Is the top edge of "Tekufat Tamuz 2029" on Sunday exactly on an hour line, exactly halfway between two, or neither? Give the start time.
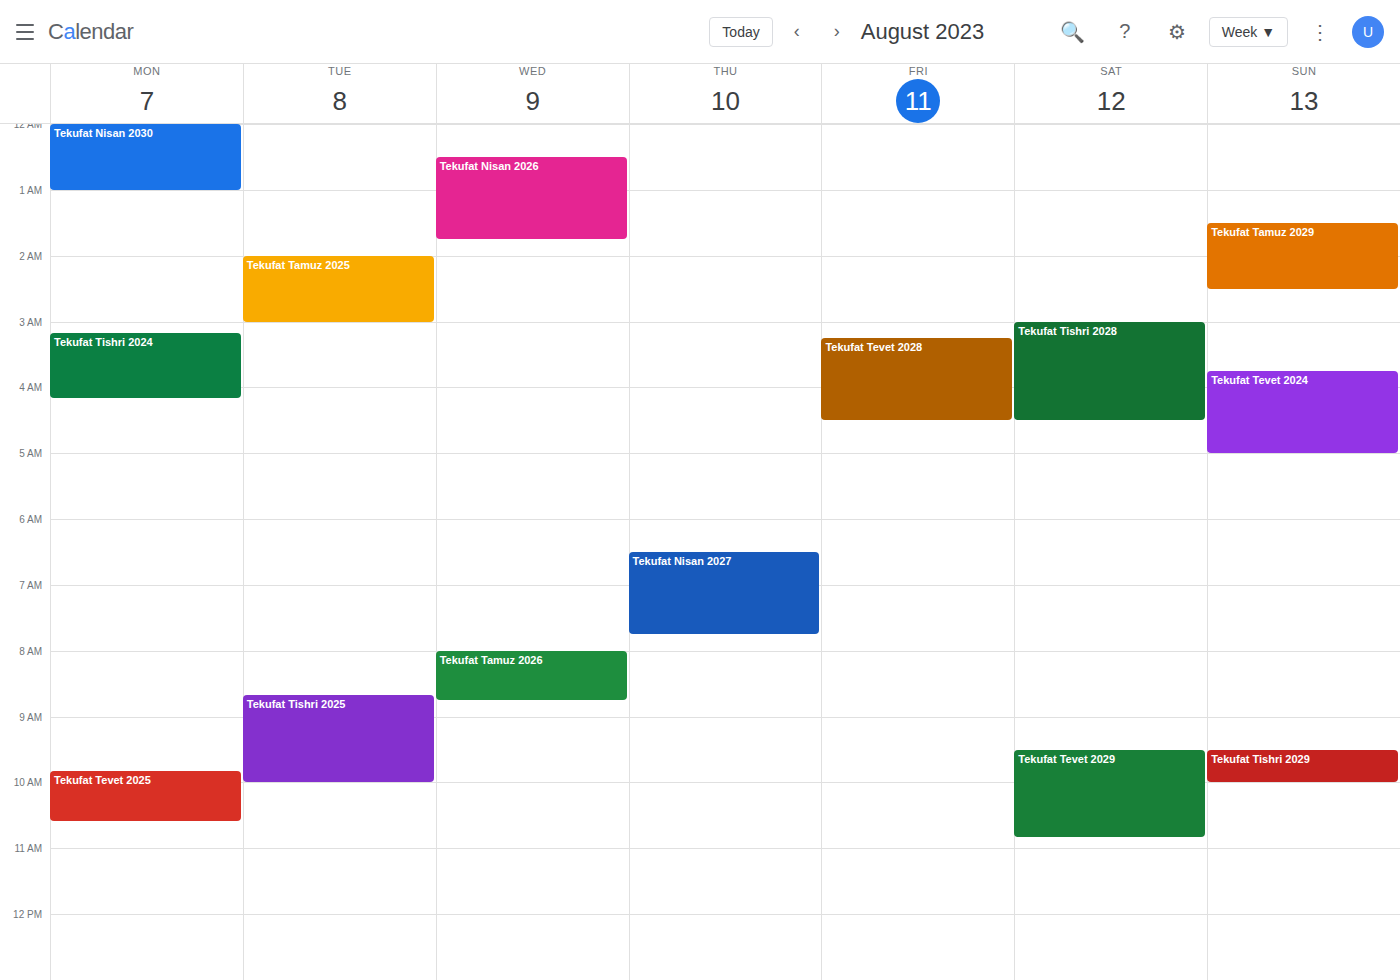
1:30 AM -- halfway between the 1 AM and 2 AM lines.